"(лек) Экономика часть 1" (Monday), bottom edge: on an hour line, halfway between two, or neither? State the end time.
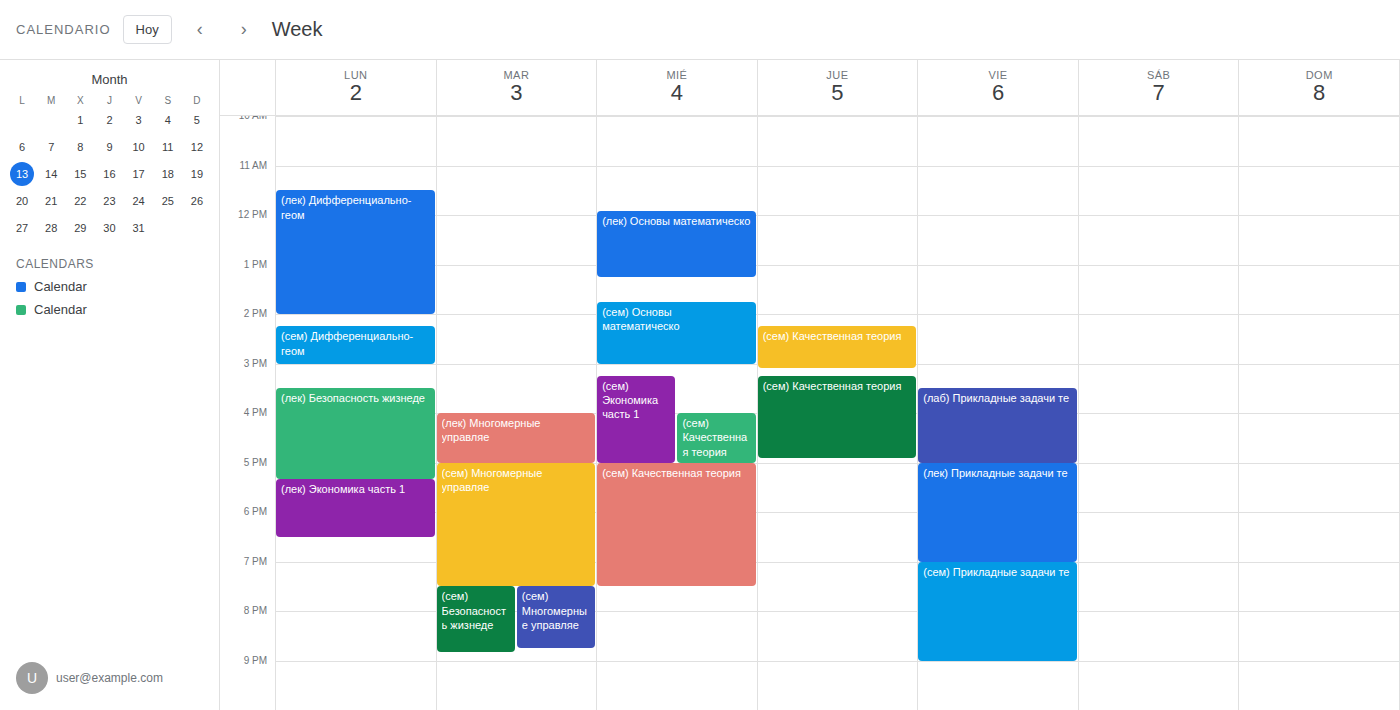
18:30 -- halfway between the 18:00 and 19:00 lines.